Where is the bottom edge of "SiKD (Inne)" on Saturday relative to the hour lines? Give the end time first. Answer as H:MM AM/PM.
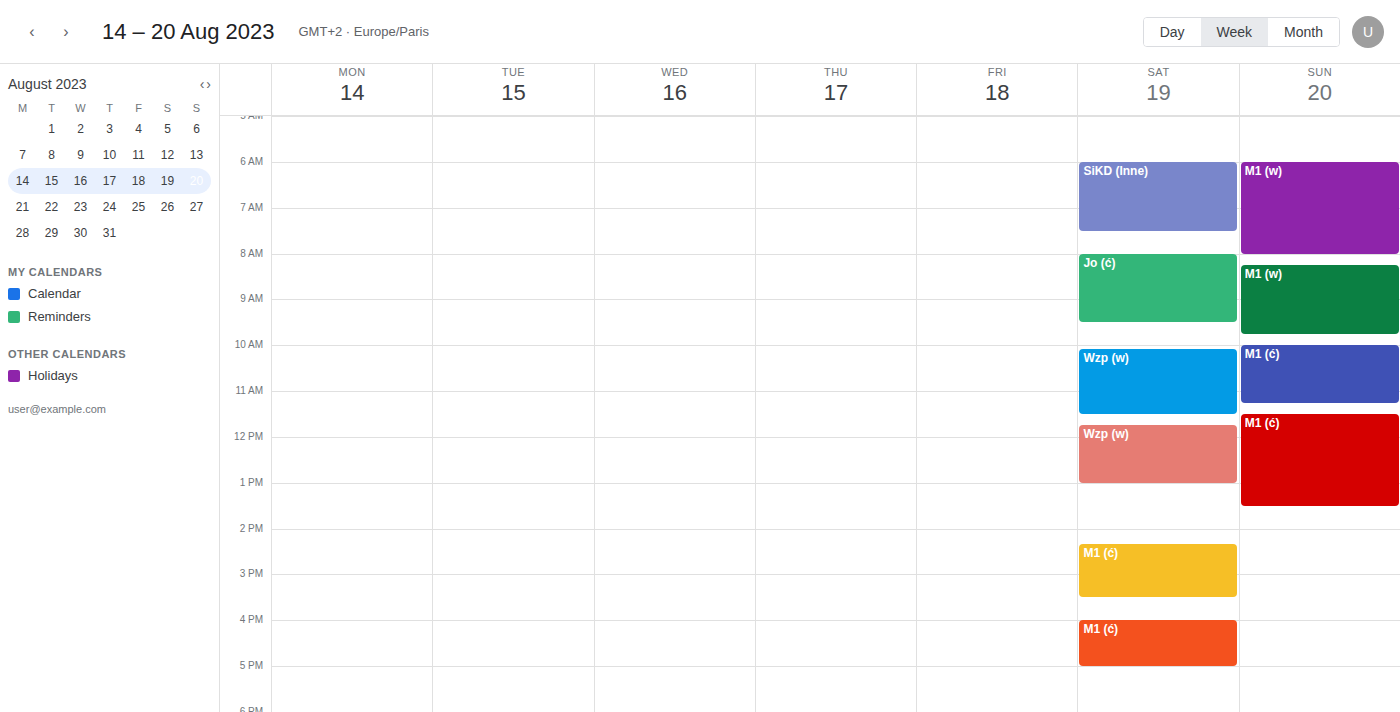
7:30 AM -- halfway between the 7 AM and 8 AM lines.